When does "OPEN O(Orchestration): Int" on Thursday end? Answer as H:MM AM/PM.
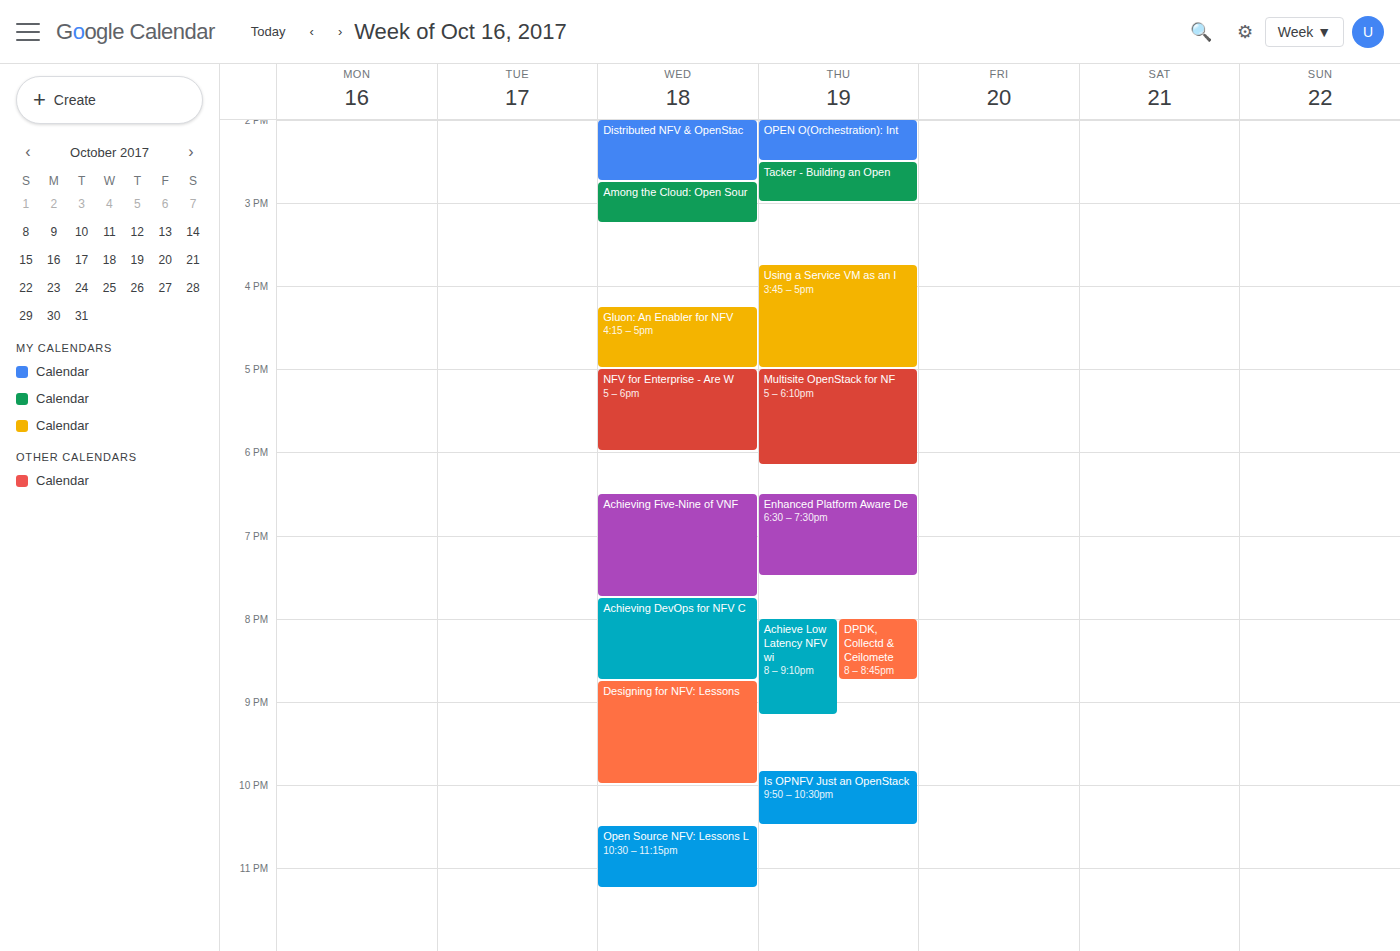
2:30 PM